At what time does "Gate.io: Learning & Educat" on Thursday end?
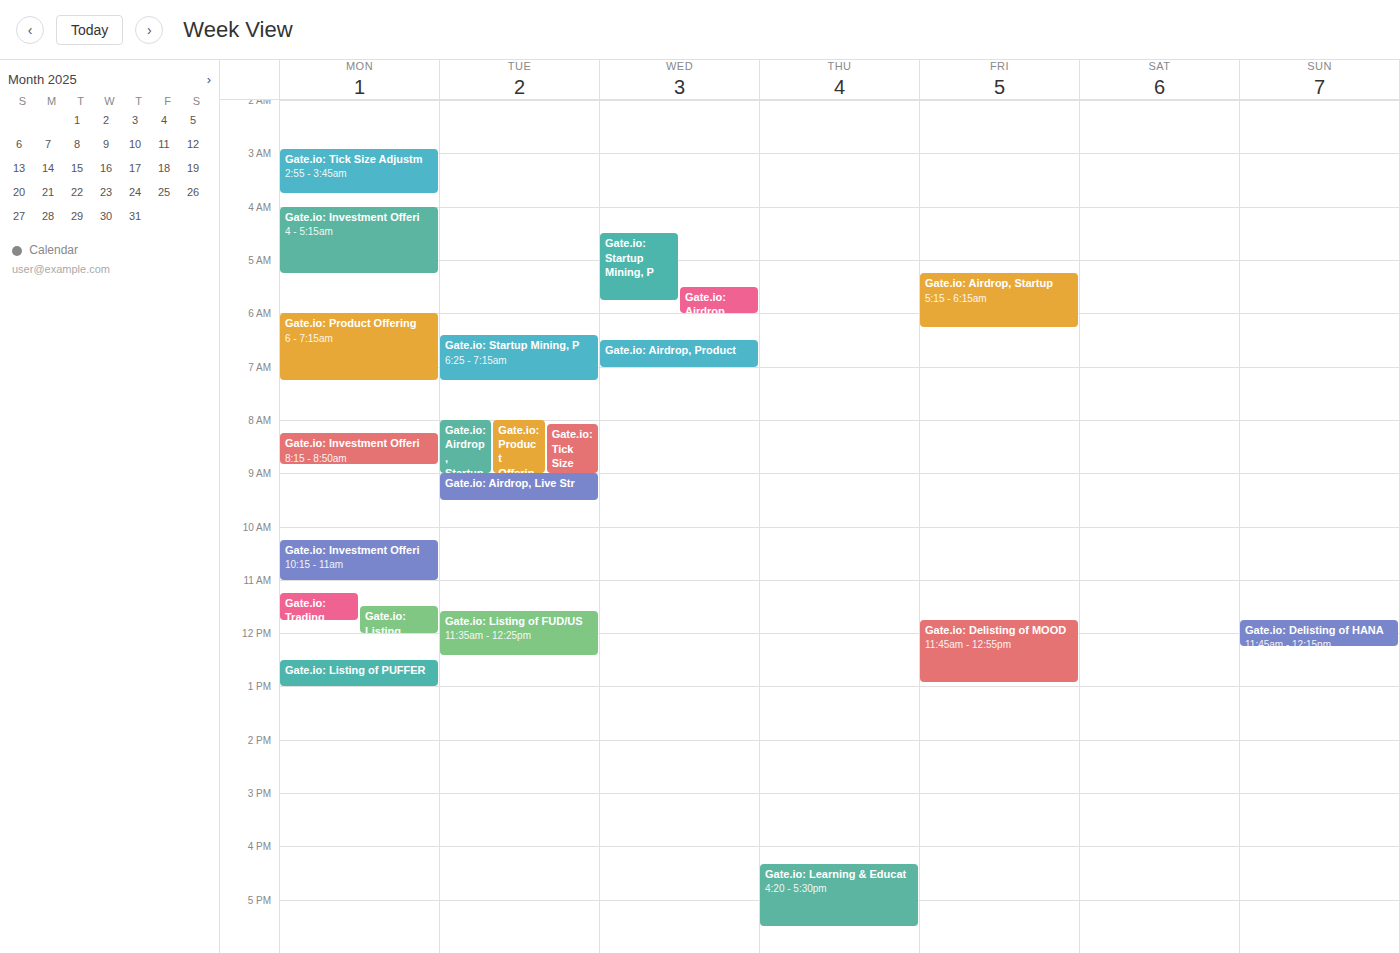
5:30 PM